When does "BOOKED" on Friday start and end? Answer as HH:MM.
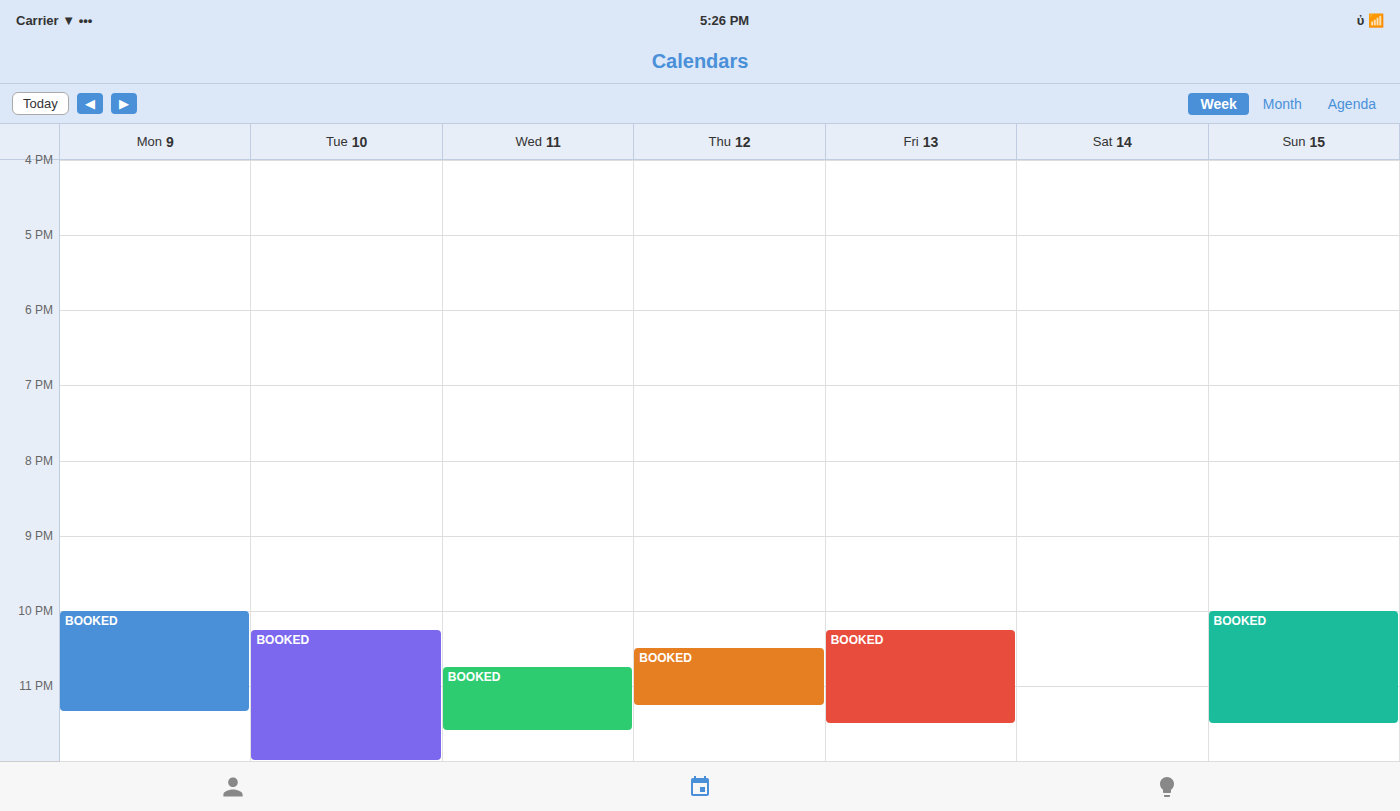
22:15 to 23:30